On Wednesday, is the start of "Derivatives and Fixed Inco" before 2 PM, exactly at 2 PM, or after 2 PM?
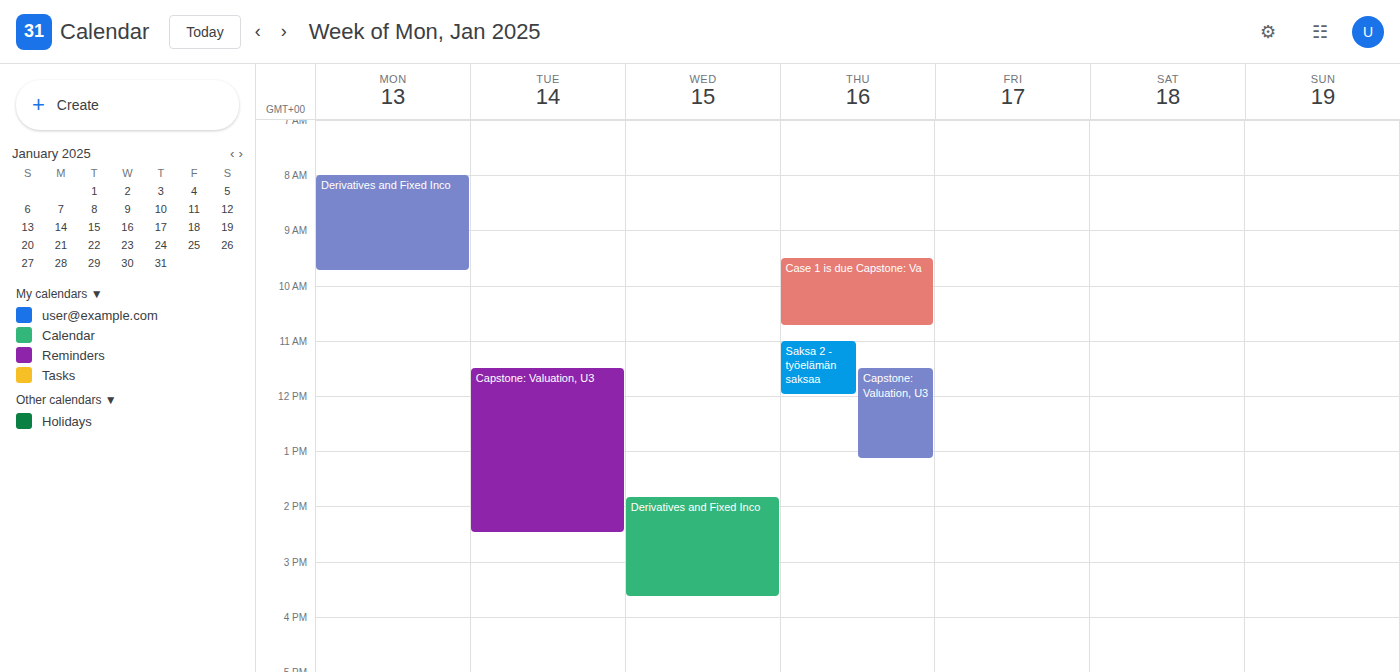
1:50 PM -- before 2 PM, 10 minutes above the 2 PM line.